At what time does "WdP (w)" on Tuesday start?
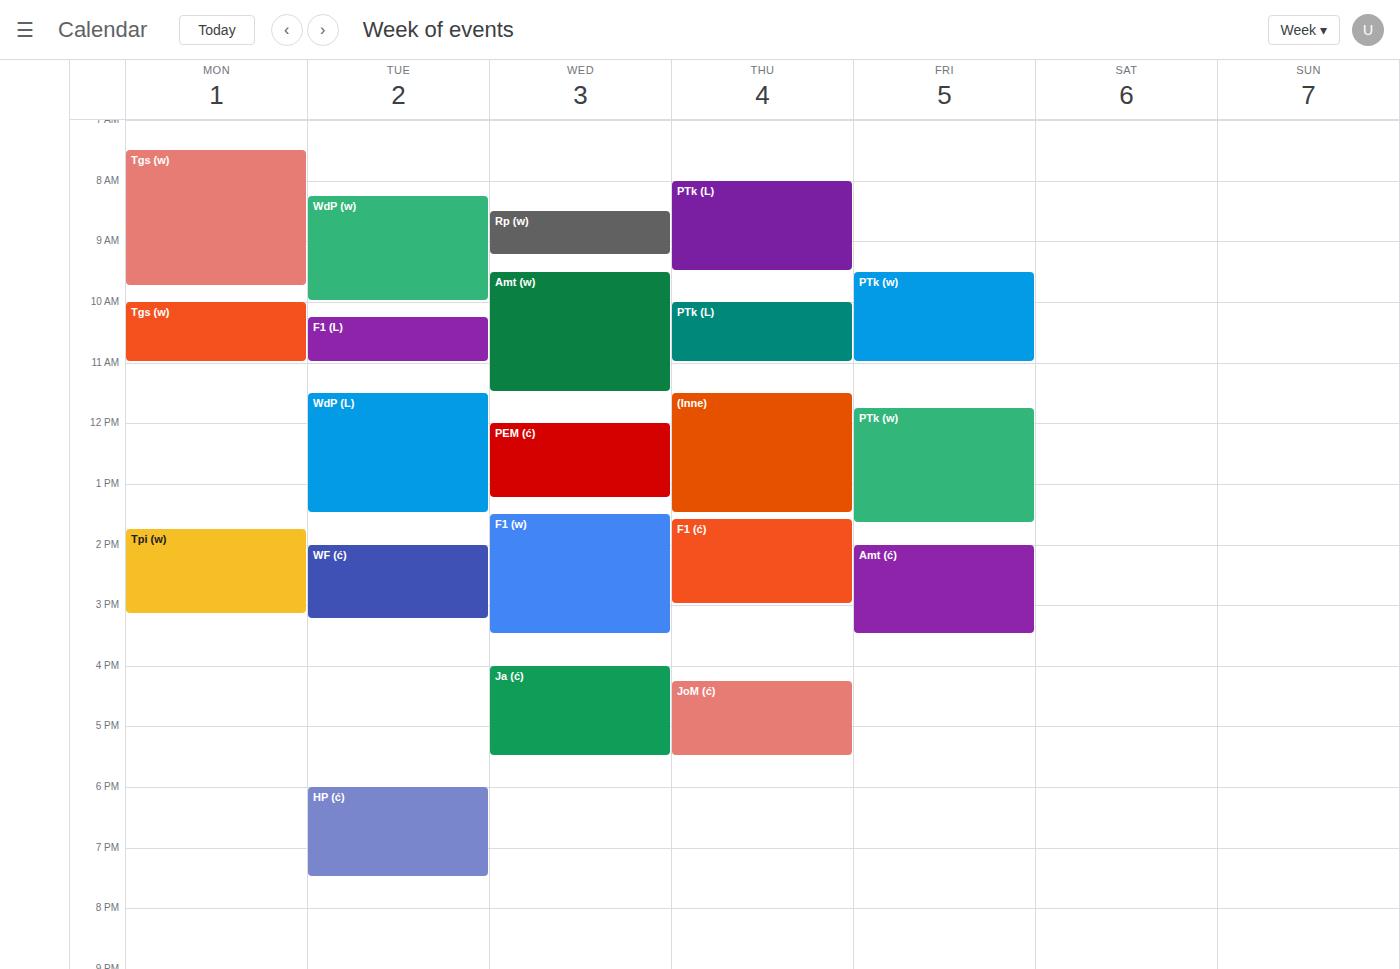
8:15 AM